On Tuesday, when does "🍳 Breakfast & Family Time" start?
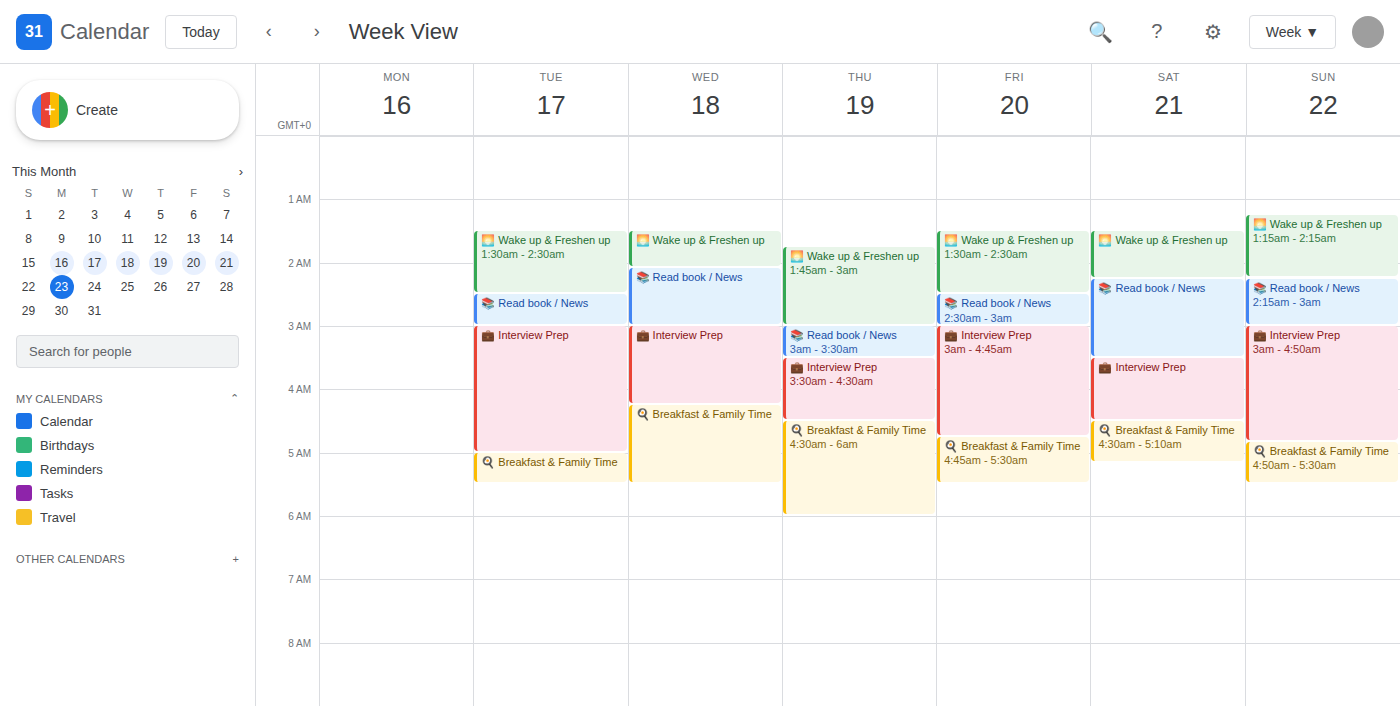
5:00 AM